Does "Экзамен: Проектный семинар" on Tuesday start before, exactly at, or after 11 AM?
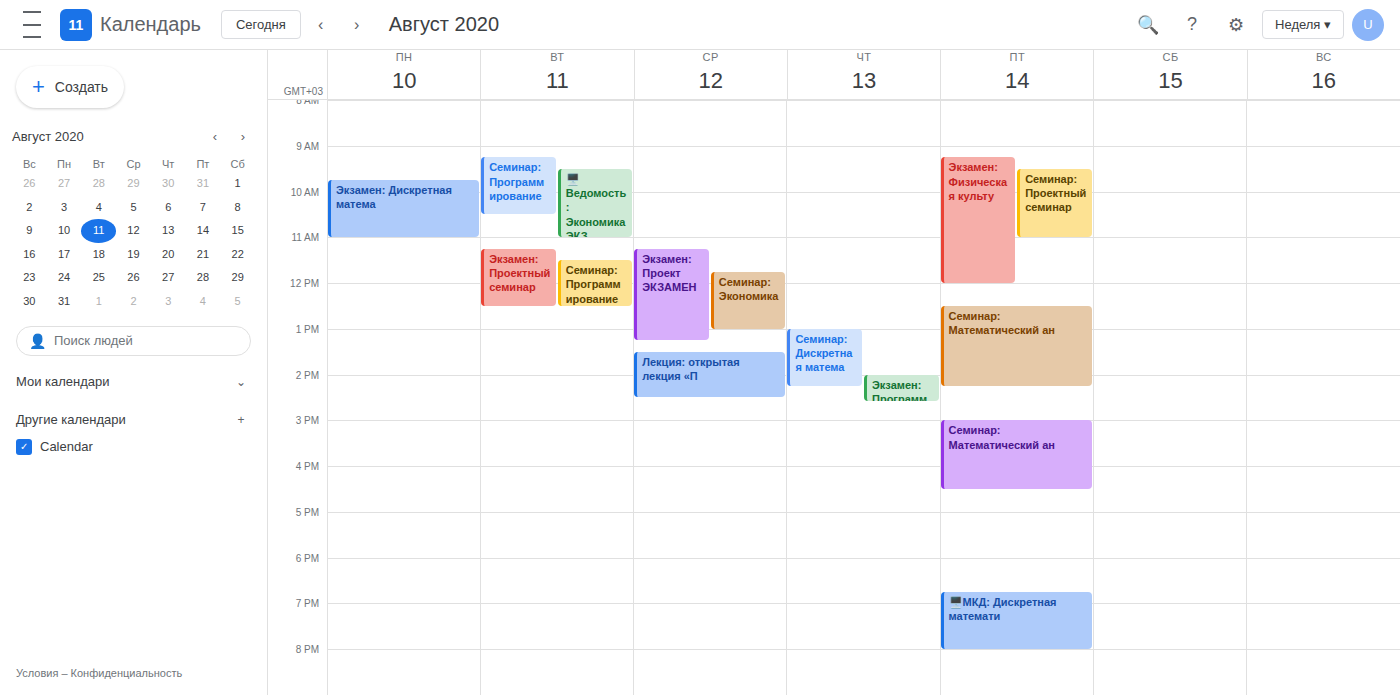
11:15 AM -- after 11 AM, 15 minutes below the 11 AM line.